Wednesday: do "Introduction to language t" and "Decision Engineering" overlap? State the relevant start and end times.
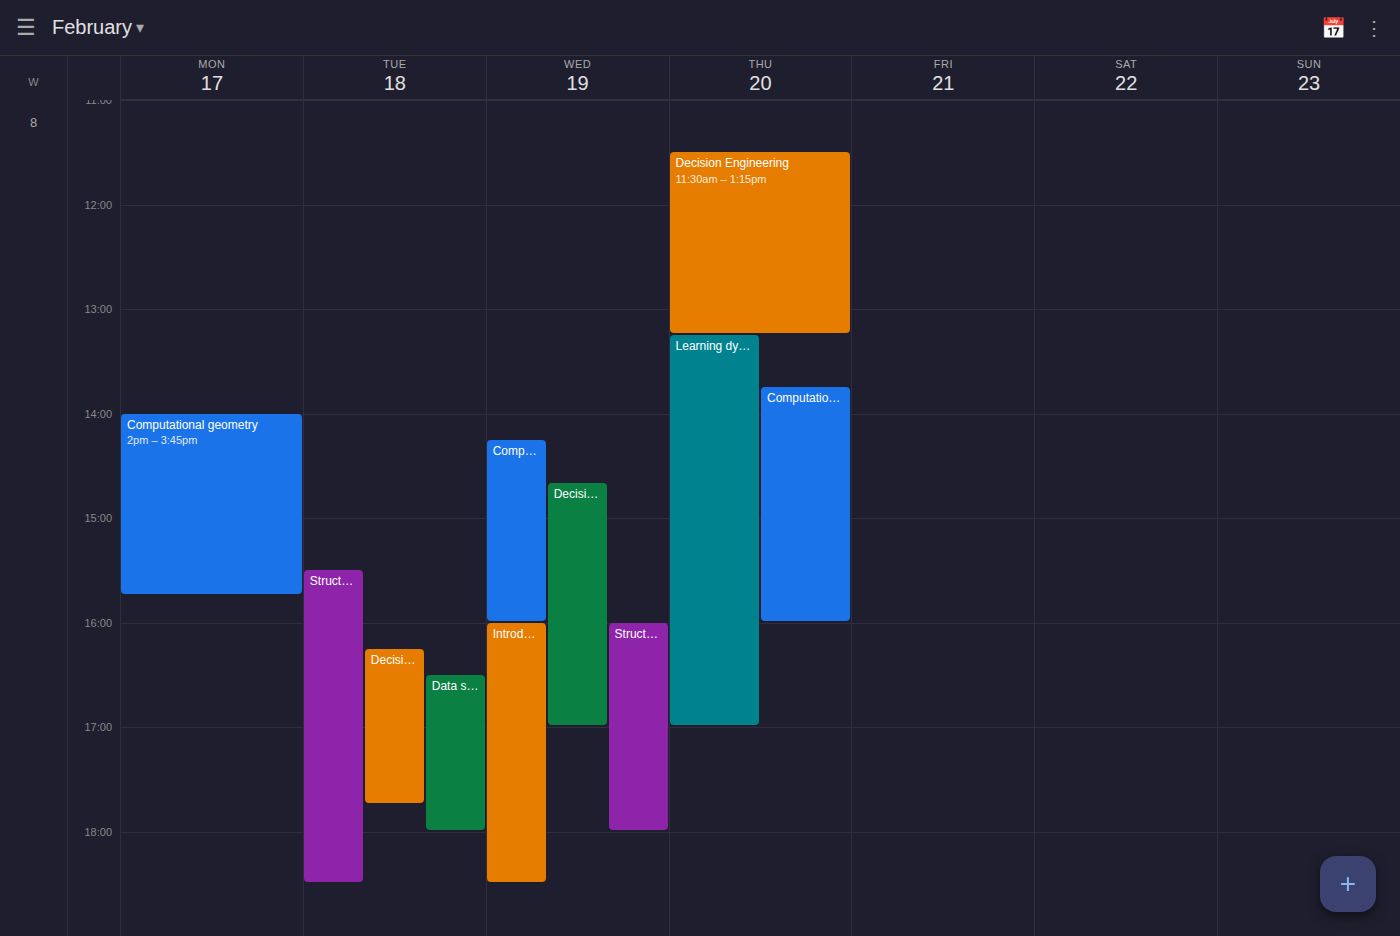
"Introduction to language t" starts at 4:00 PM, before "Decision Engineering" ends at 5:00 PM -- they overlap.